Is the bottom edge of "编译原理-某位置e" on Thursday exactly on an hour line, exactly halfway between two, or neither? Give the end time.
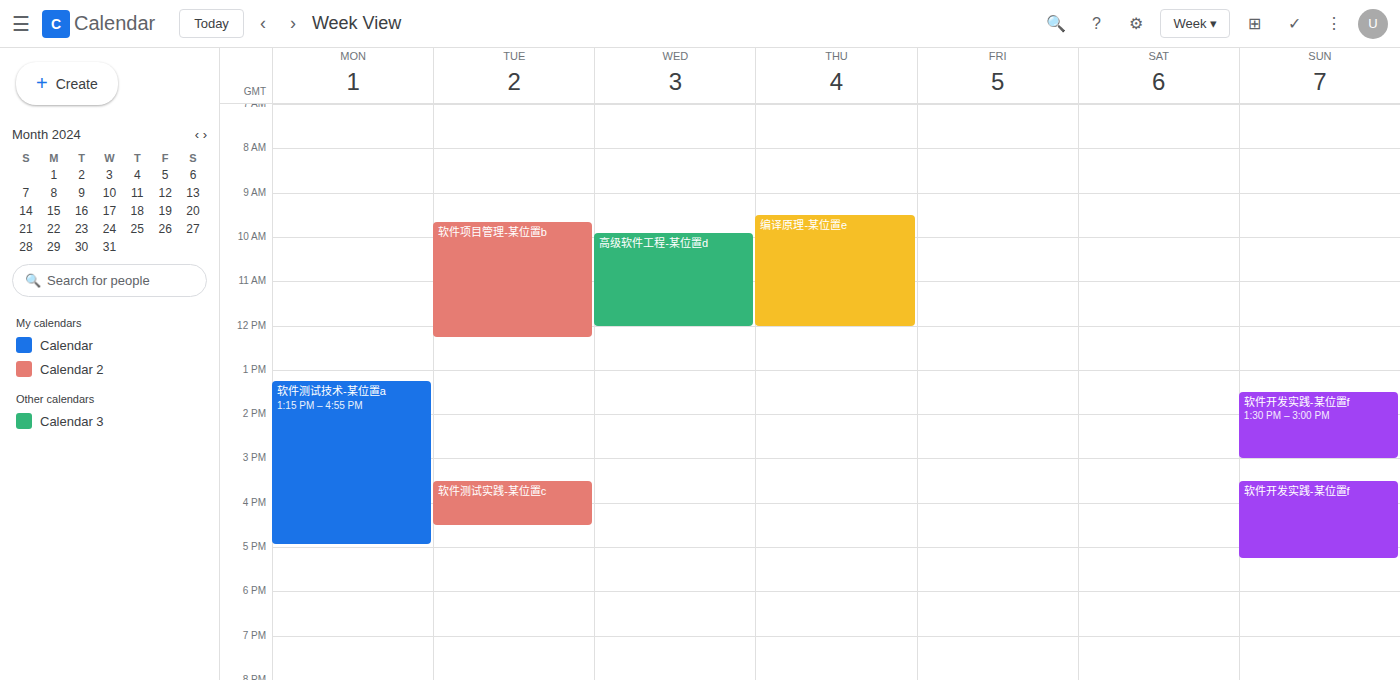
12:00 PM -- exactly on the 12 PM line.